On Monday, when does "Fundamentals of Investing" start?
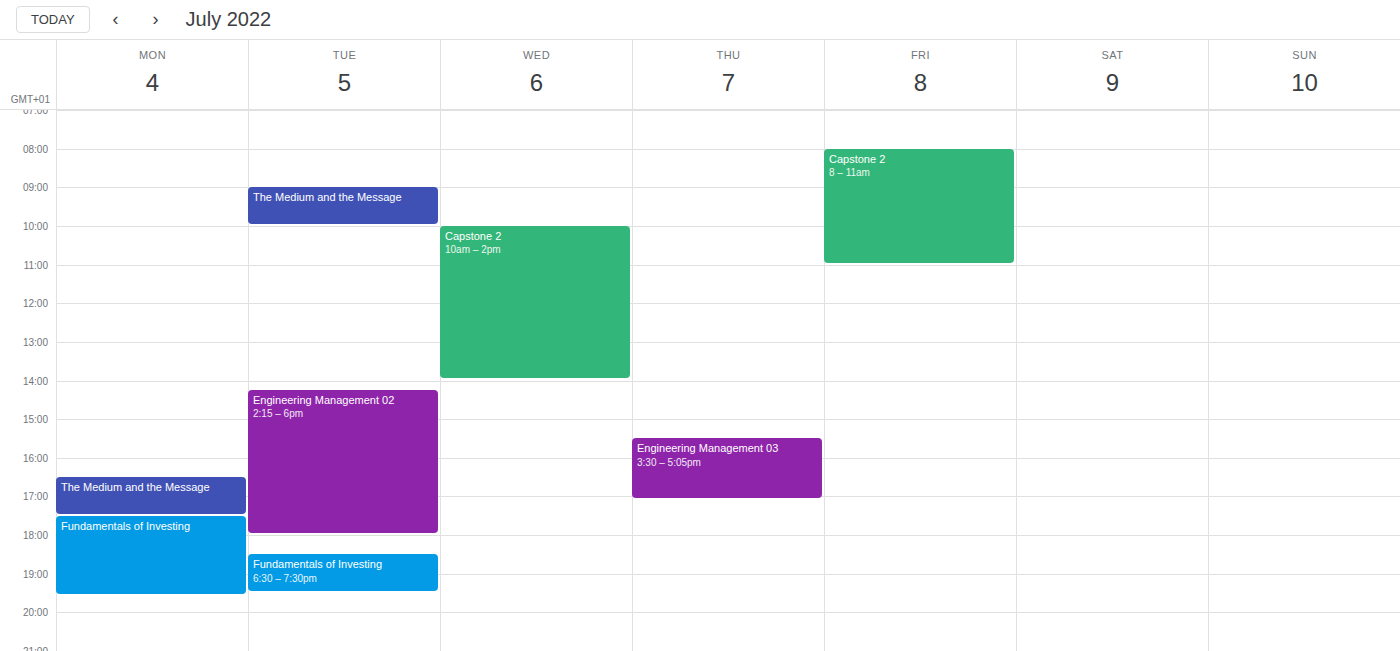
5:30 PM